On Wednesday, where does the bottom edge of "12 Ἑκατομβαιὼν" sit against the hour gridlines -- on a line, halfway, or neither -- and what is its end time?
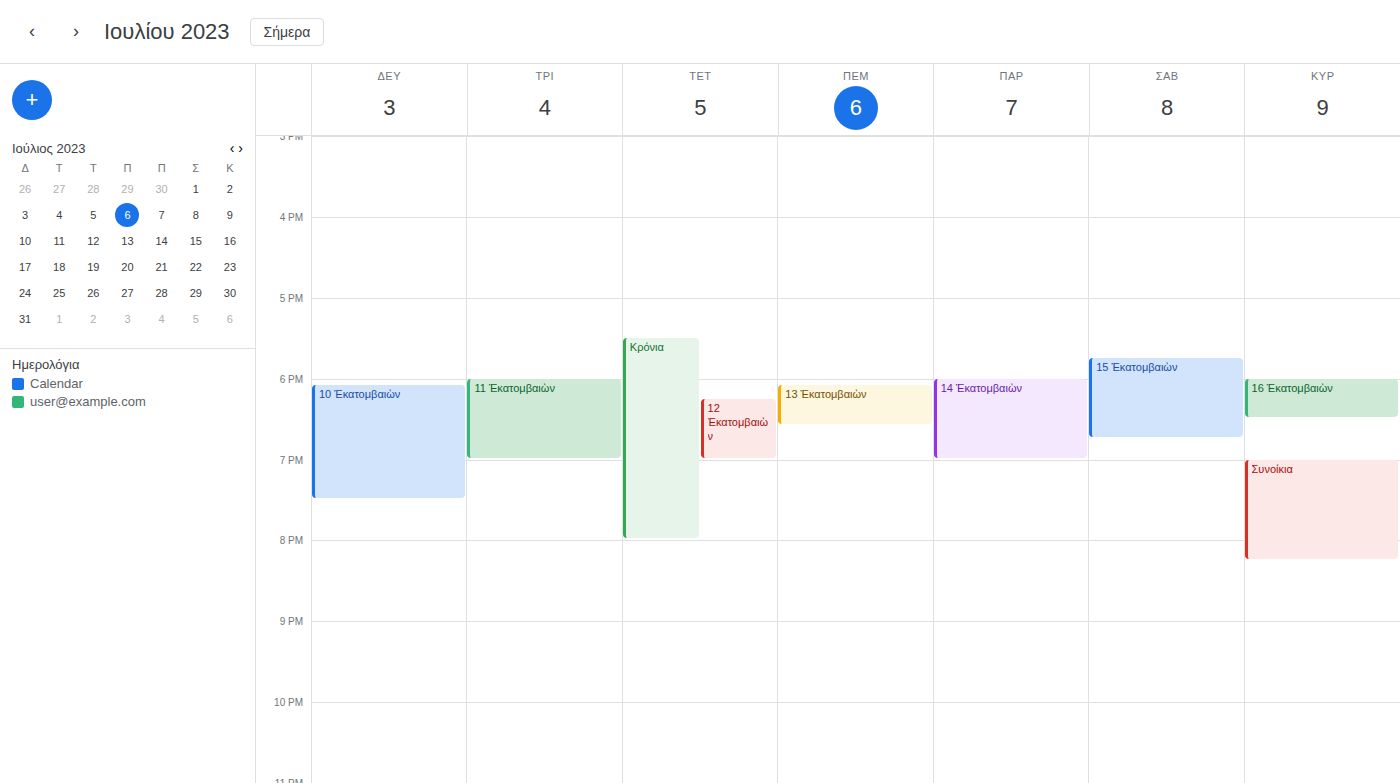
7:00 PM -- exactly on the 7 PM line.